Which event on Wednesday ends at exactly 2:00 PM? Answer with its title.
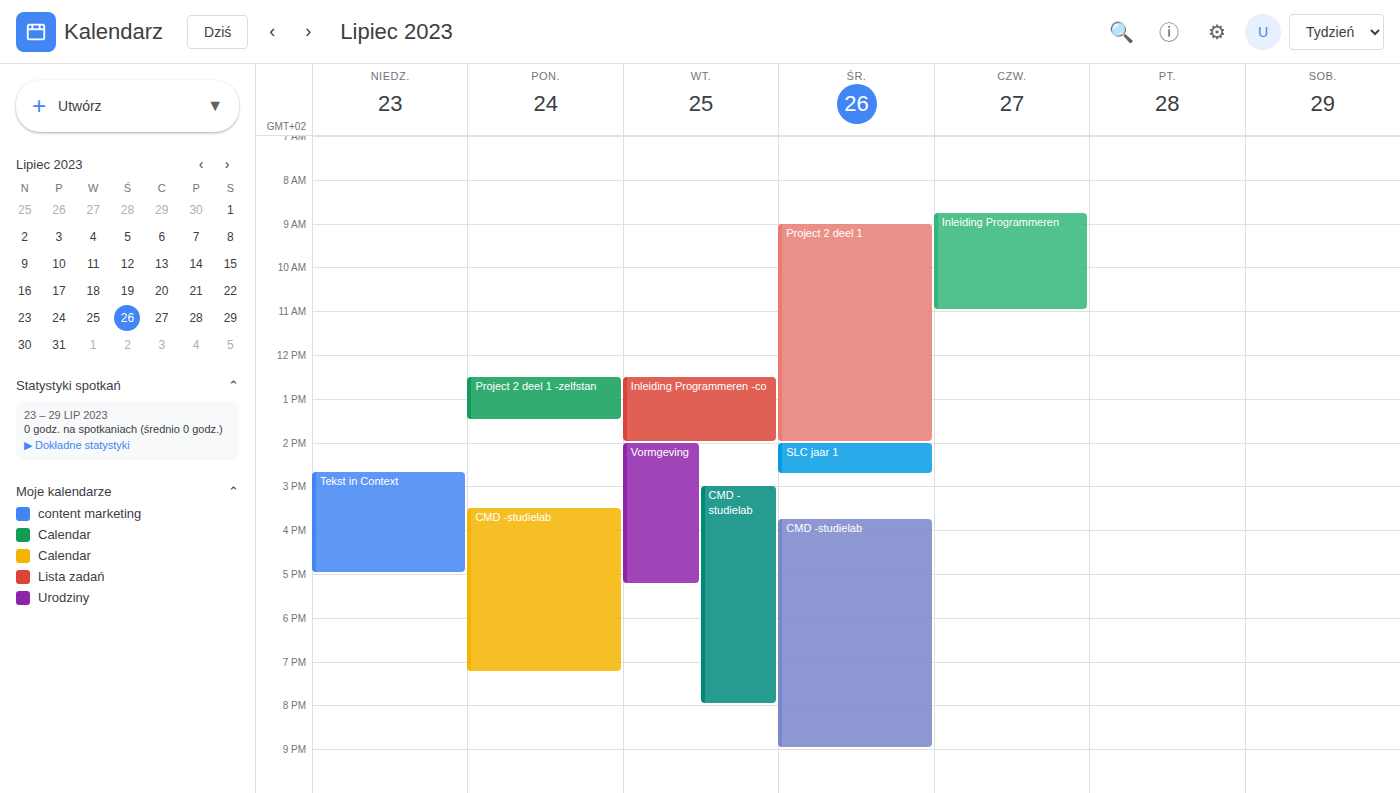
"Project 2 deel 1"